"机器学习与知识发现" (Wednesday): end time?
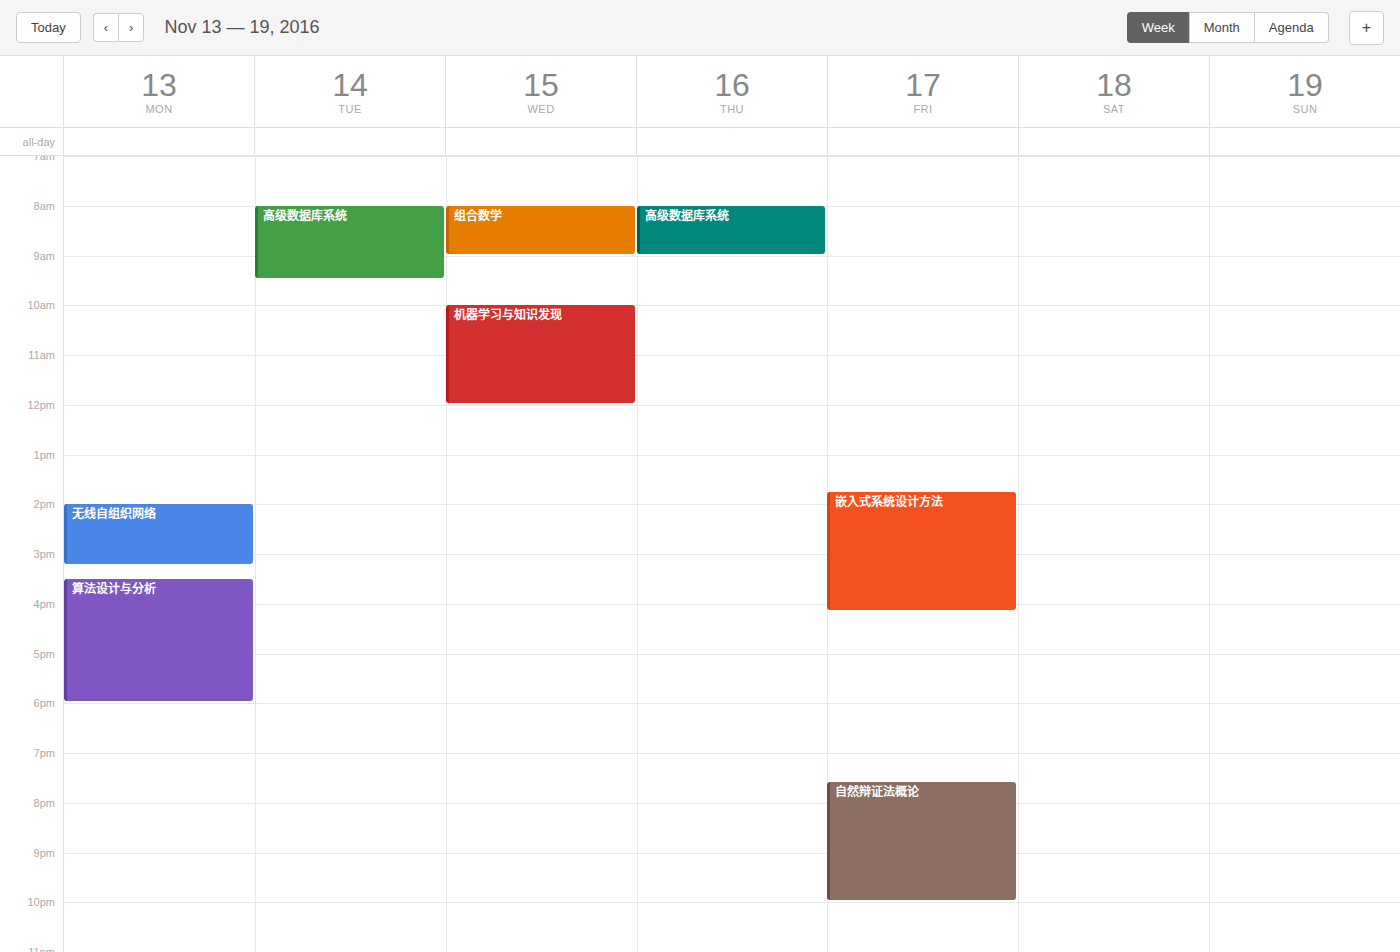
12:00 PM